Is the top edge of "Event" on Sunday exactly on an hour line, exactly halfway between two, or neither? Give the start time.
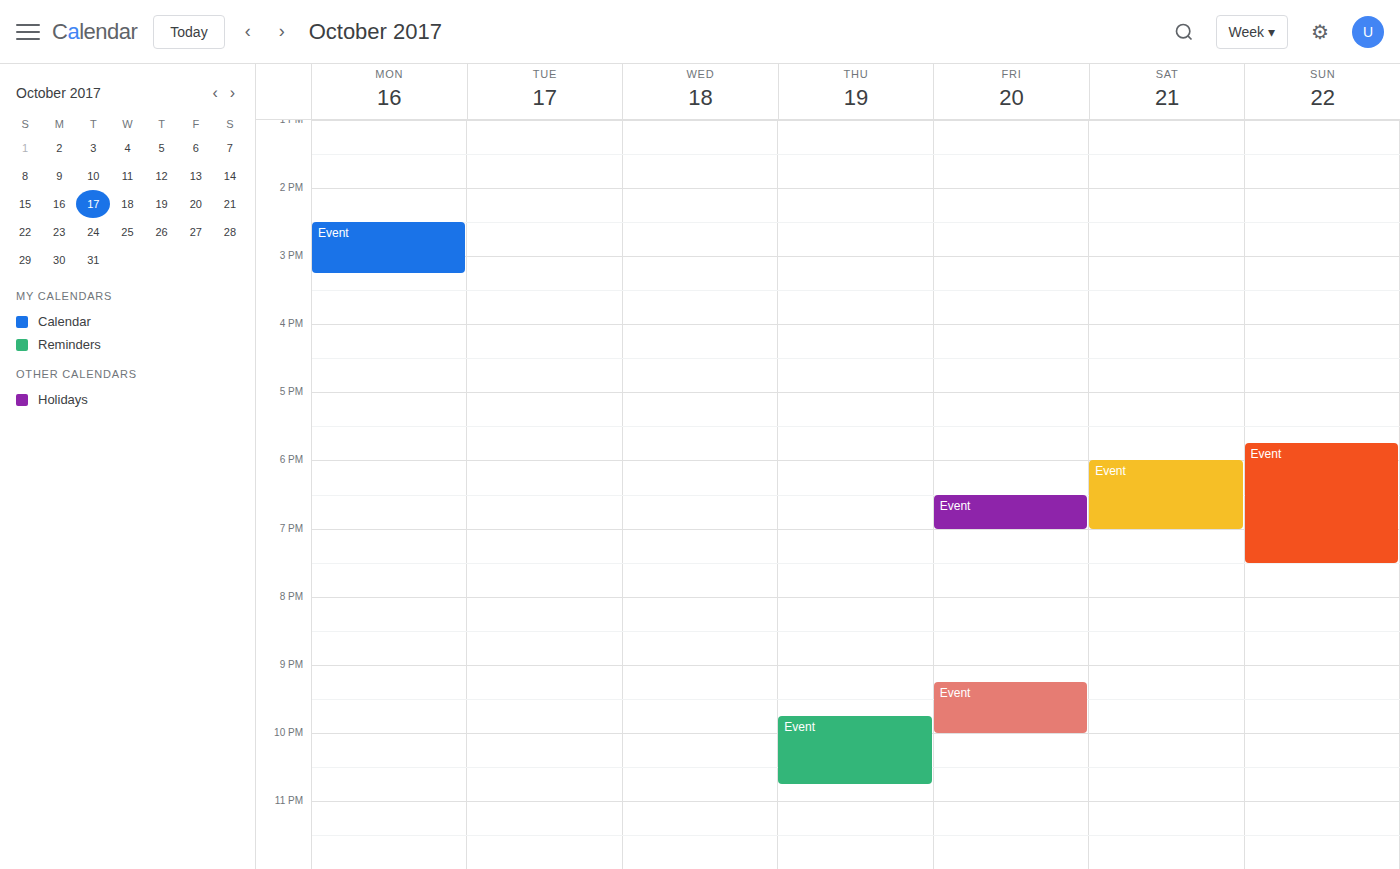
5:45 PM -- neither: three quarters of the way from the 5 PM line to the 6 PM line.